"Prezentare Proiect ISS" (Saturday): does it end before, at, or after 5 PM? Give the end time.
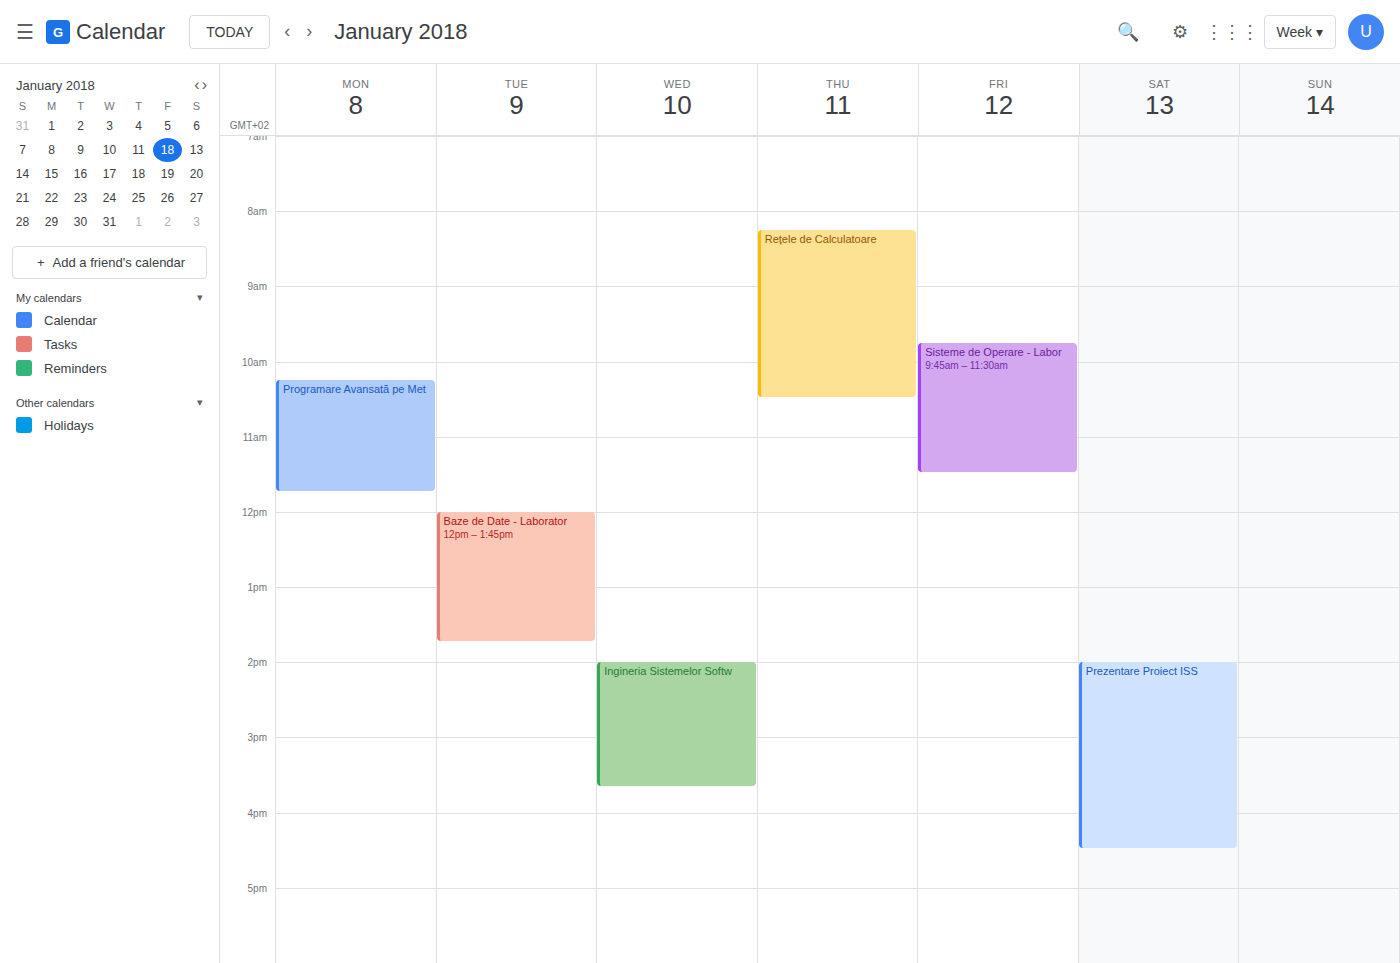
4:30 PM -- before 5 PM, 30 minutes above the 5 PM line.